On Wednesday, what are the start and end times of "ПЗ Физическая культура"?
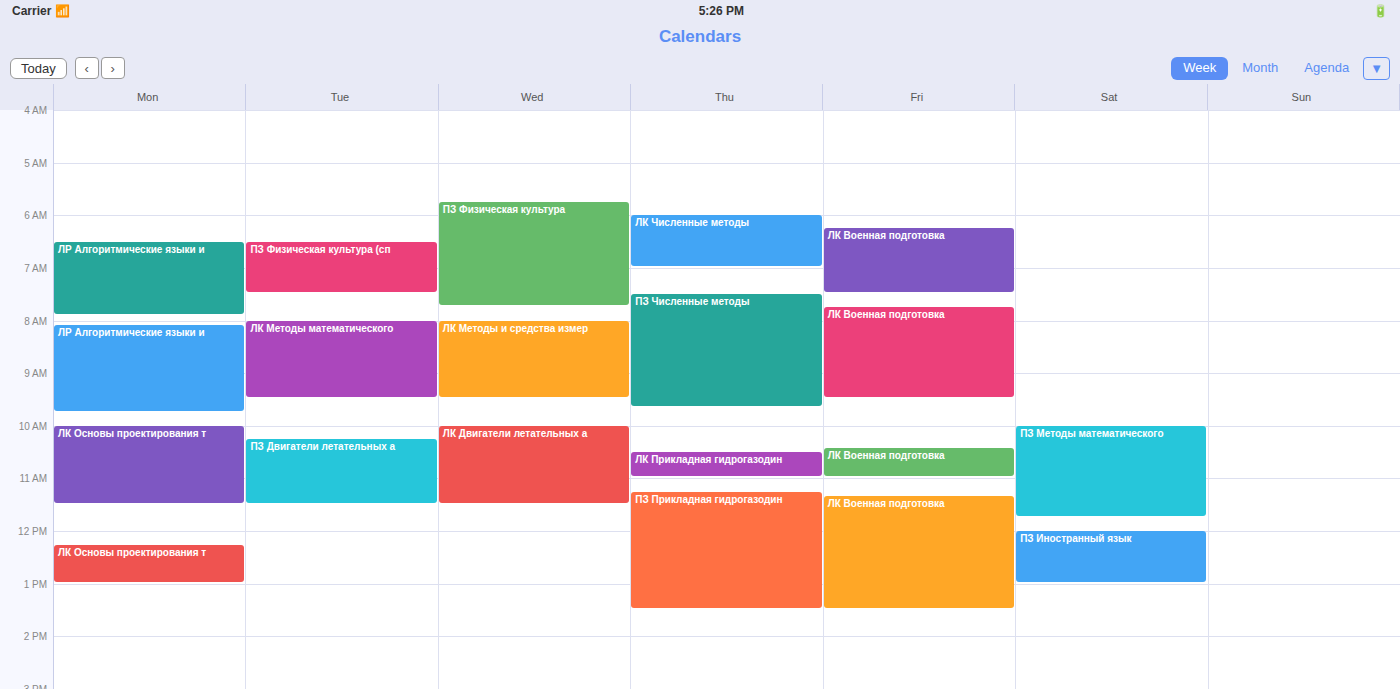
5:45 AM to 7:45 AM